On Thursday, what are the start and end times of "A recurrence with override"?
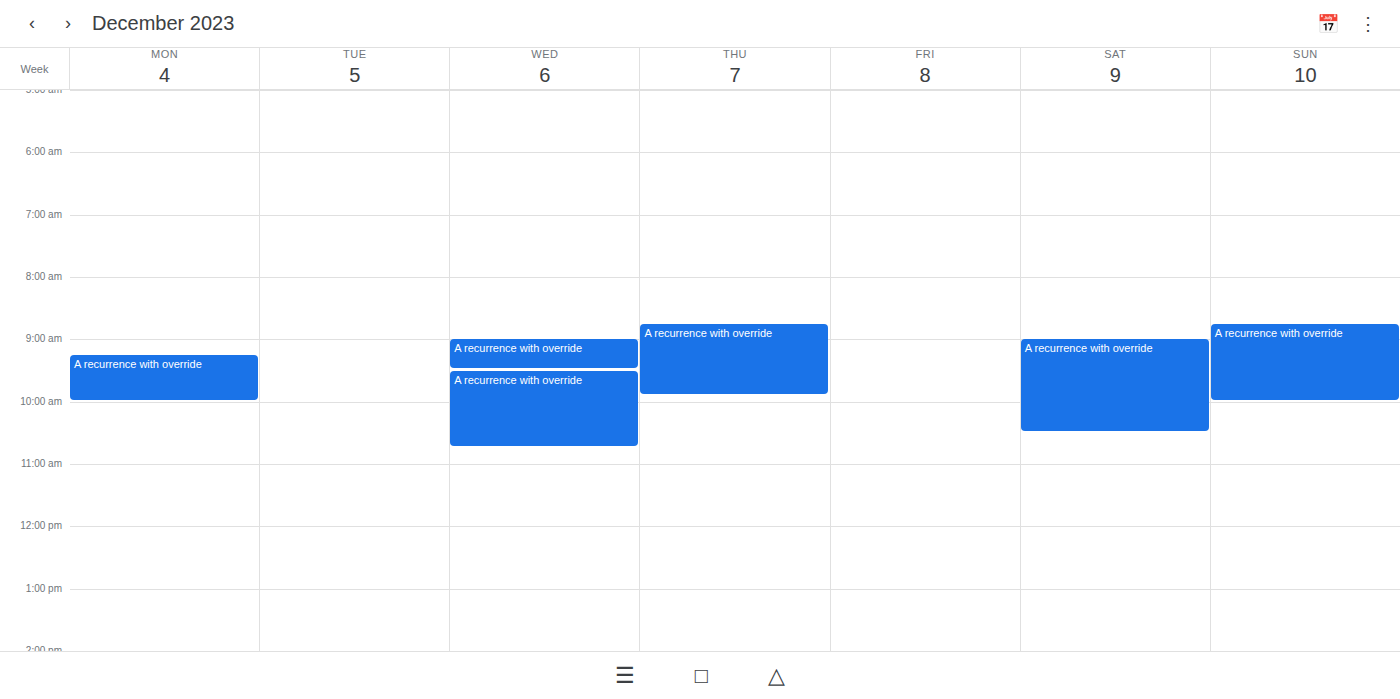
8:45 AM to 9:55 AM